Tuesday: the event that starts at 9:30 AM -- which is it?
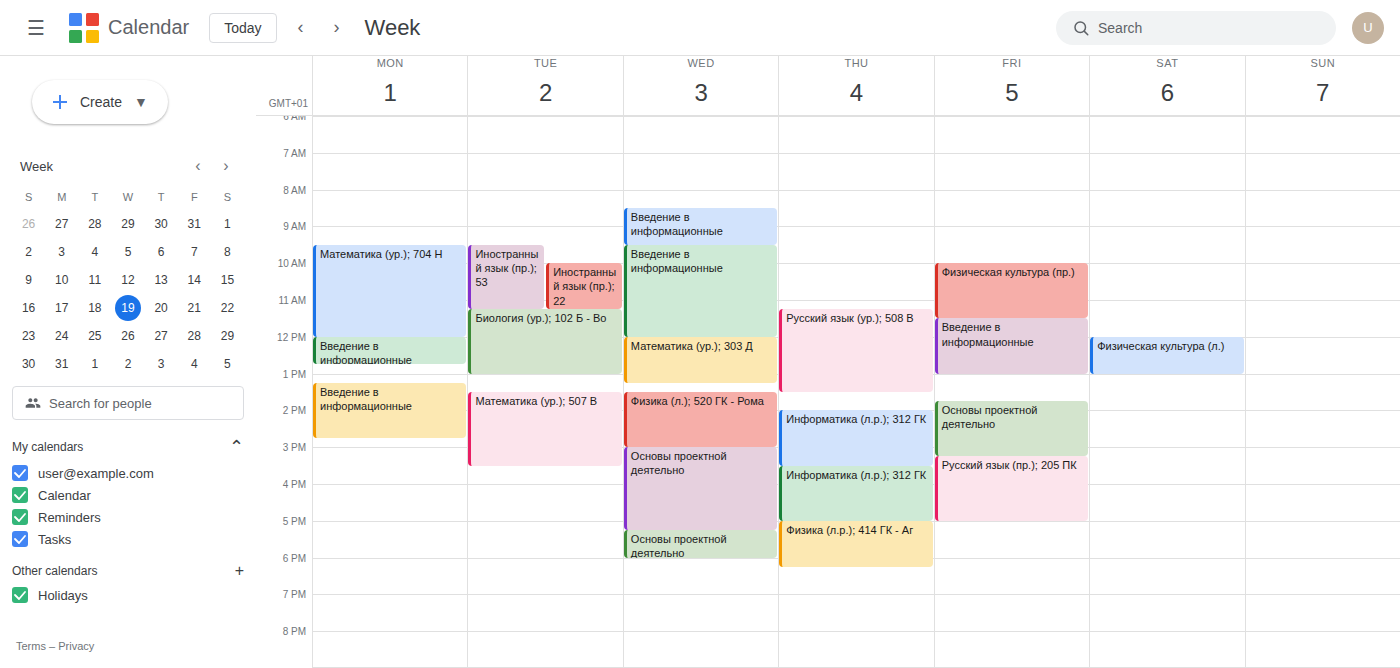
"Иностранный язык (пр.); 53"